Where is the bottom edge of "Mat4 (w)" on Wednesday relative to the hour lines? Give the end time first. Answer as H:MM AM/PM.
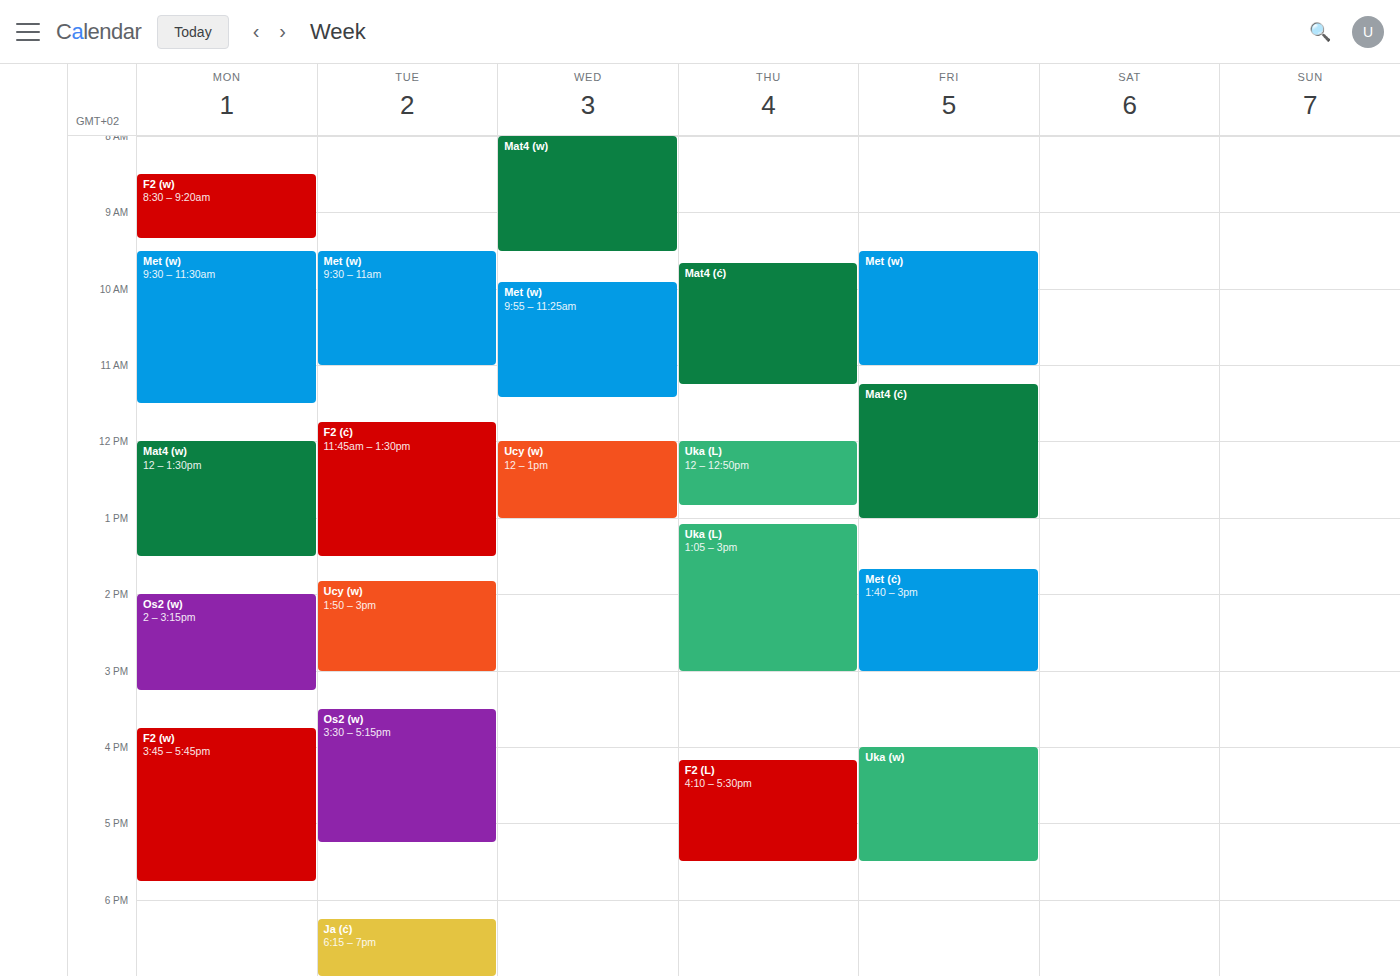
9:30 AM -- halfway between the 9 AM and 10 AM lines.